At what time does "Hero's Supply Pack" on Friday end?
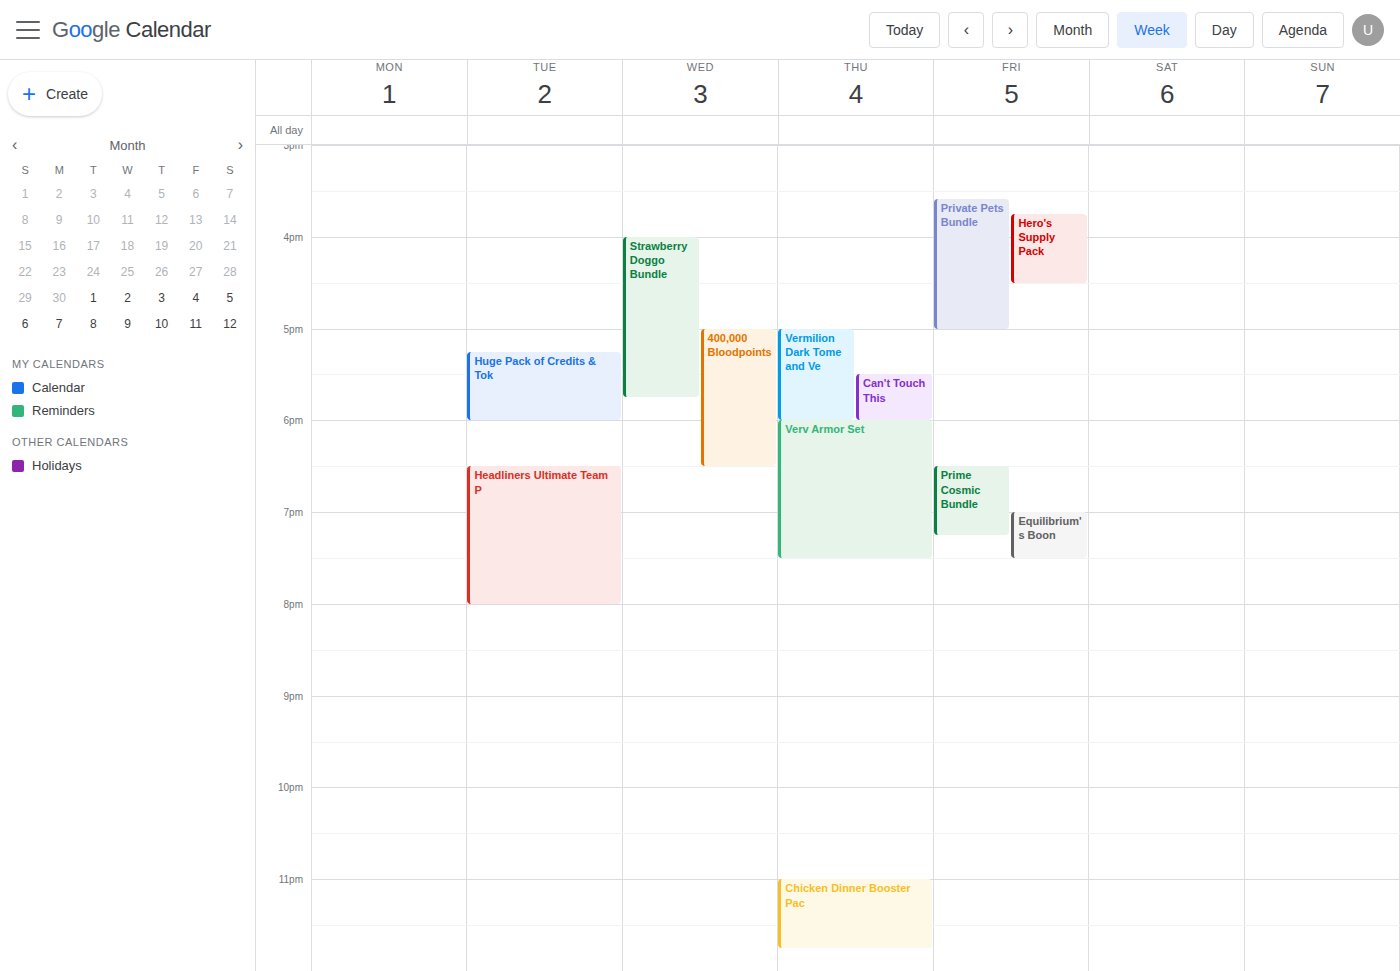
4:30 PM